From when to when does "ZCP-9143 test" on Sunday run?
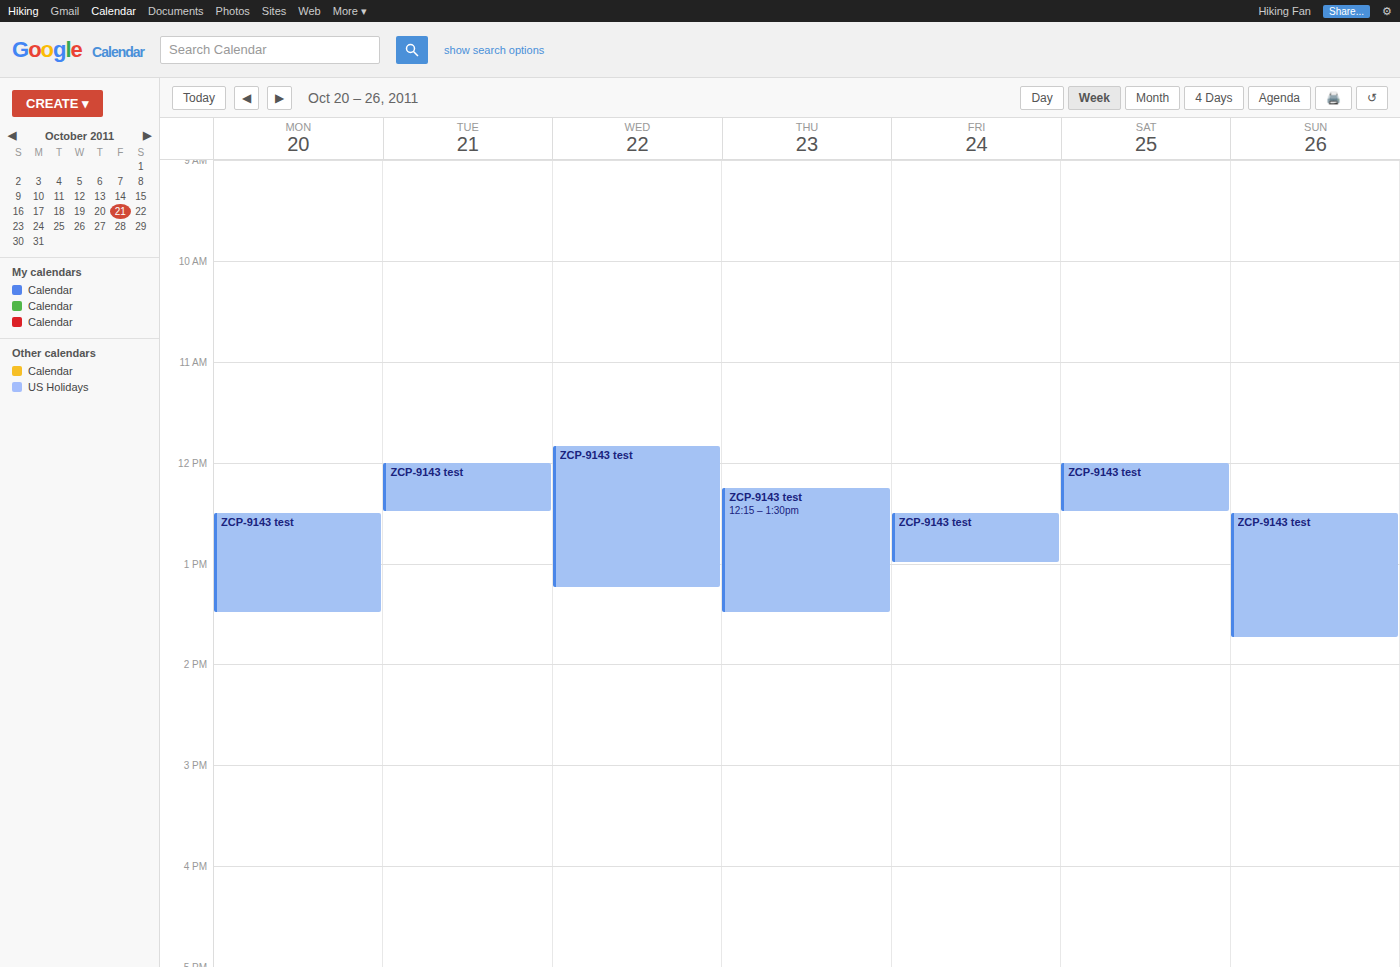
12:30 to 13:45